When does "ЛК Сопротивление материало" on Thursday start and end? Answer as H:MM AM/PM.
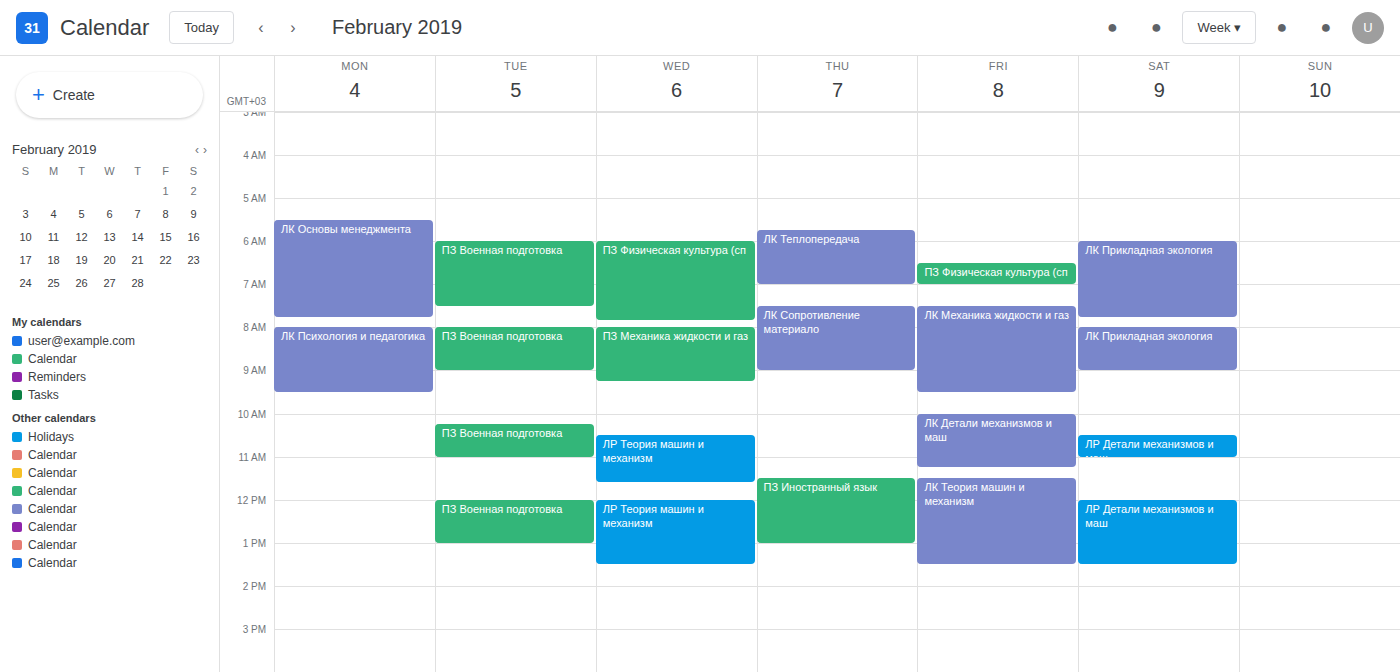
7:30 AM to 9:00 AM